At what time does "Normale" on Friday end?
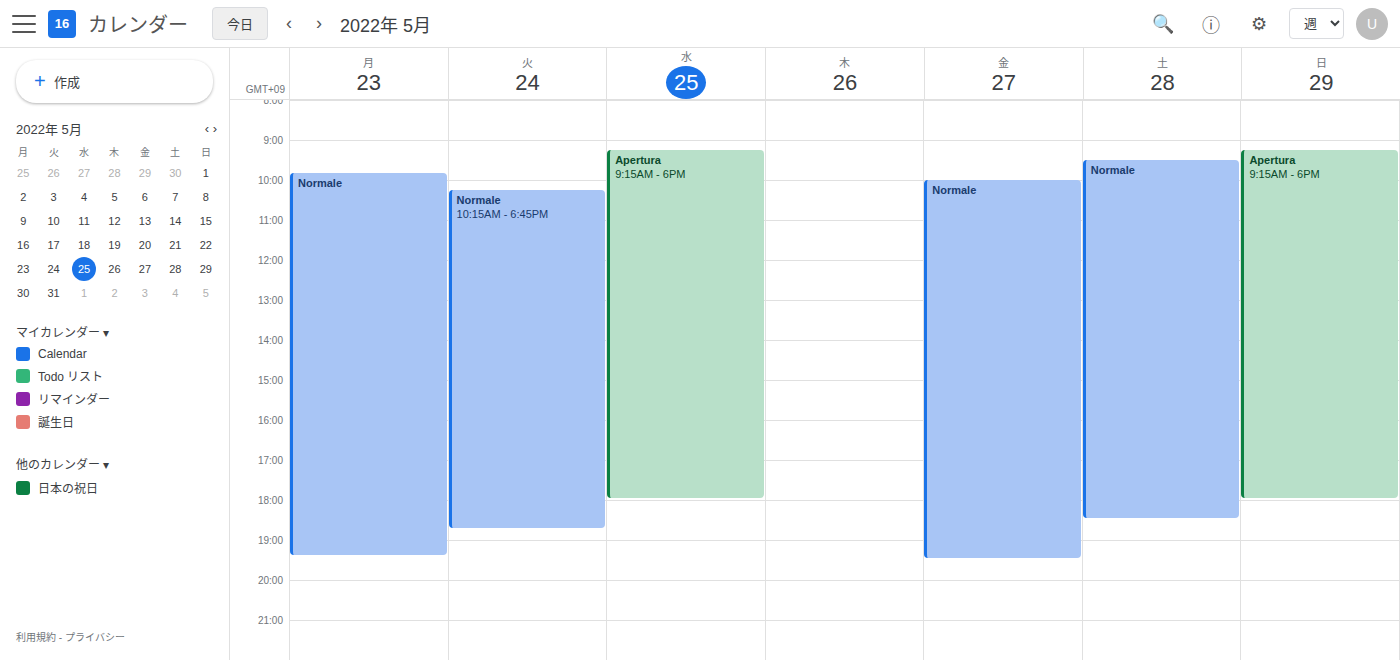
19:30